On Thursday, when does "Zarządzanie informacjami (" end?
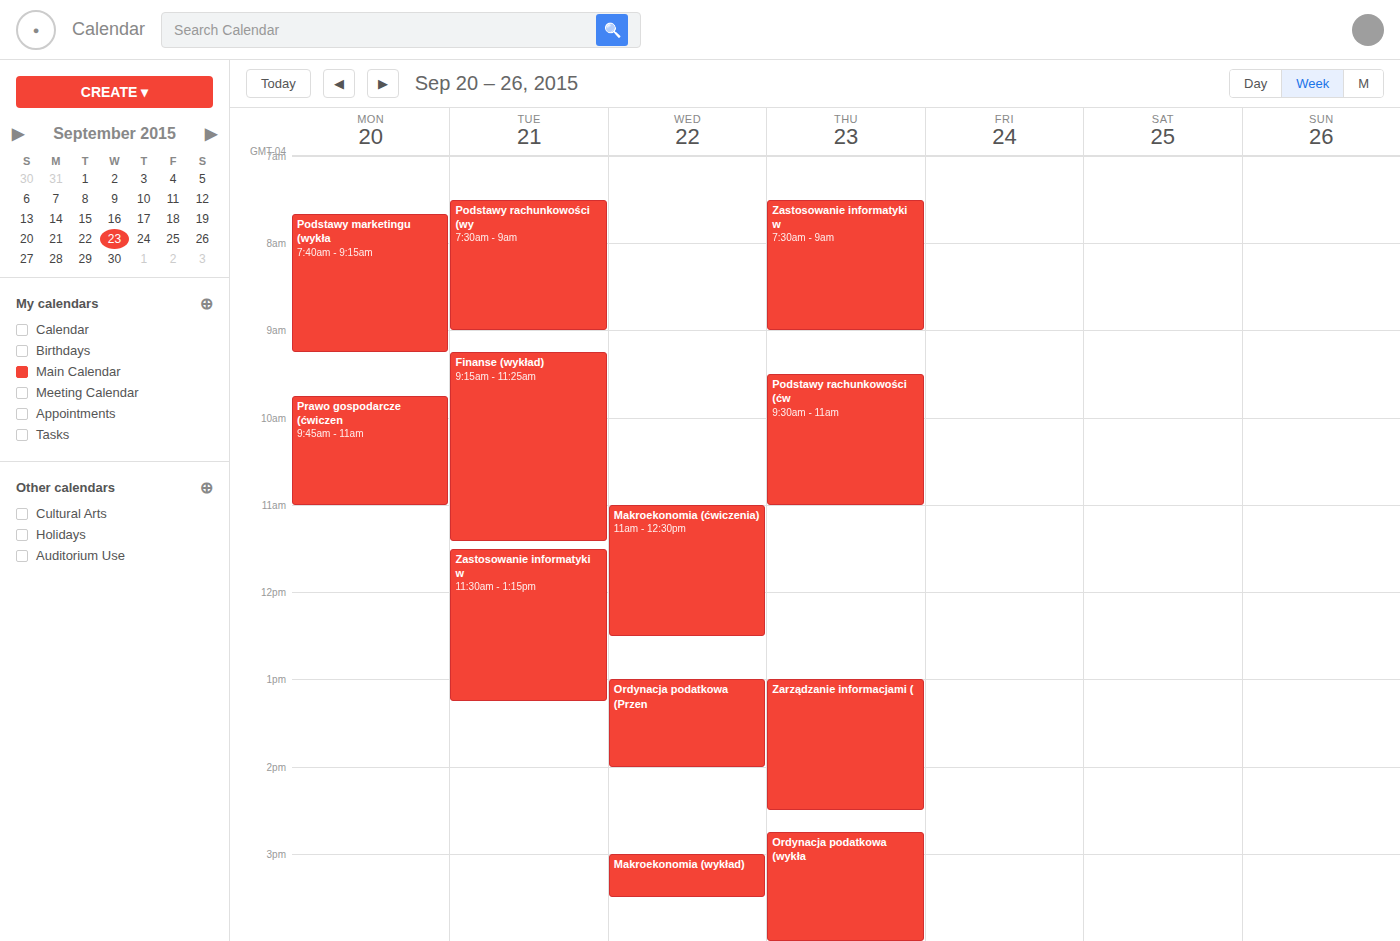
2:30 PM